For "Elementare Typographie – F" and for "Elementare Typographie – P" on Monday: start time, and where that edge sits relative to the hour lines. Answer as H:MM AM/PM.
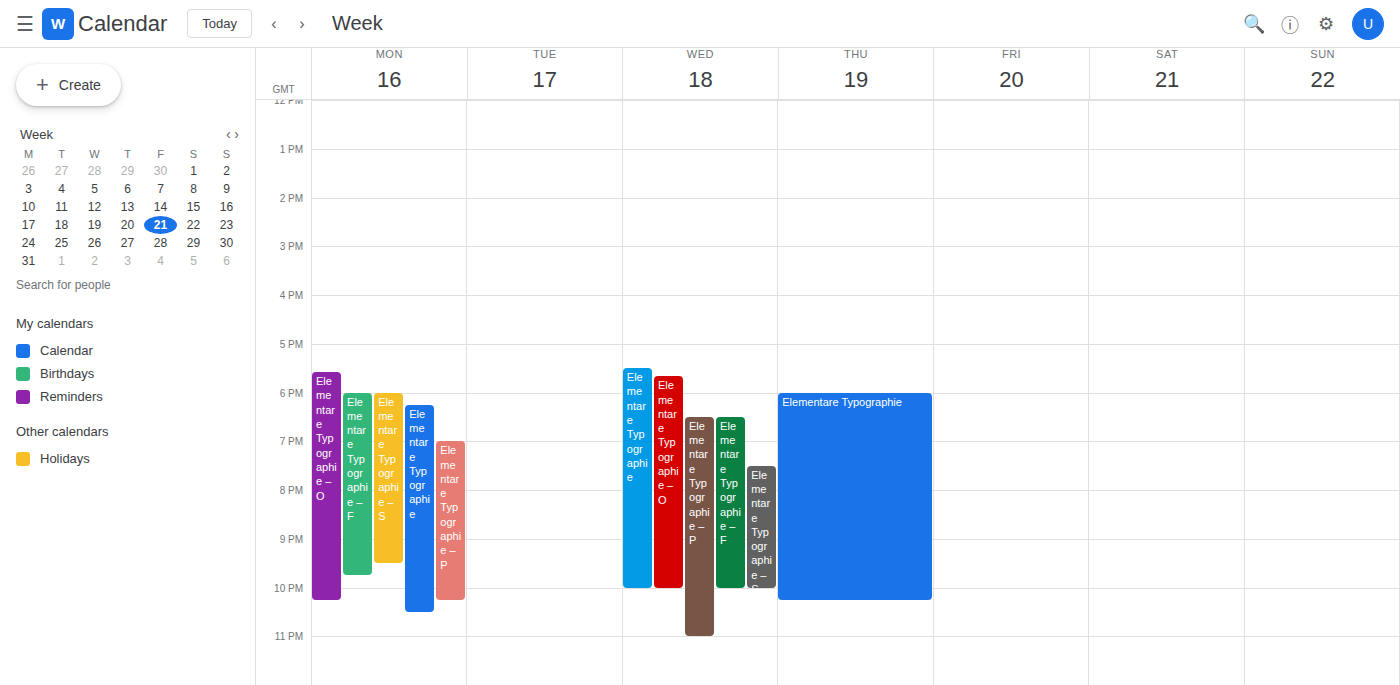
"Elementare Typographie – F": 6:00 PM, exactly on the 6 PM line. "Elementare Typographie – P": 7:00 PM, exactly on the 7 PM line.